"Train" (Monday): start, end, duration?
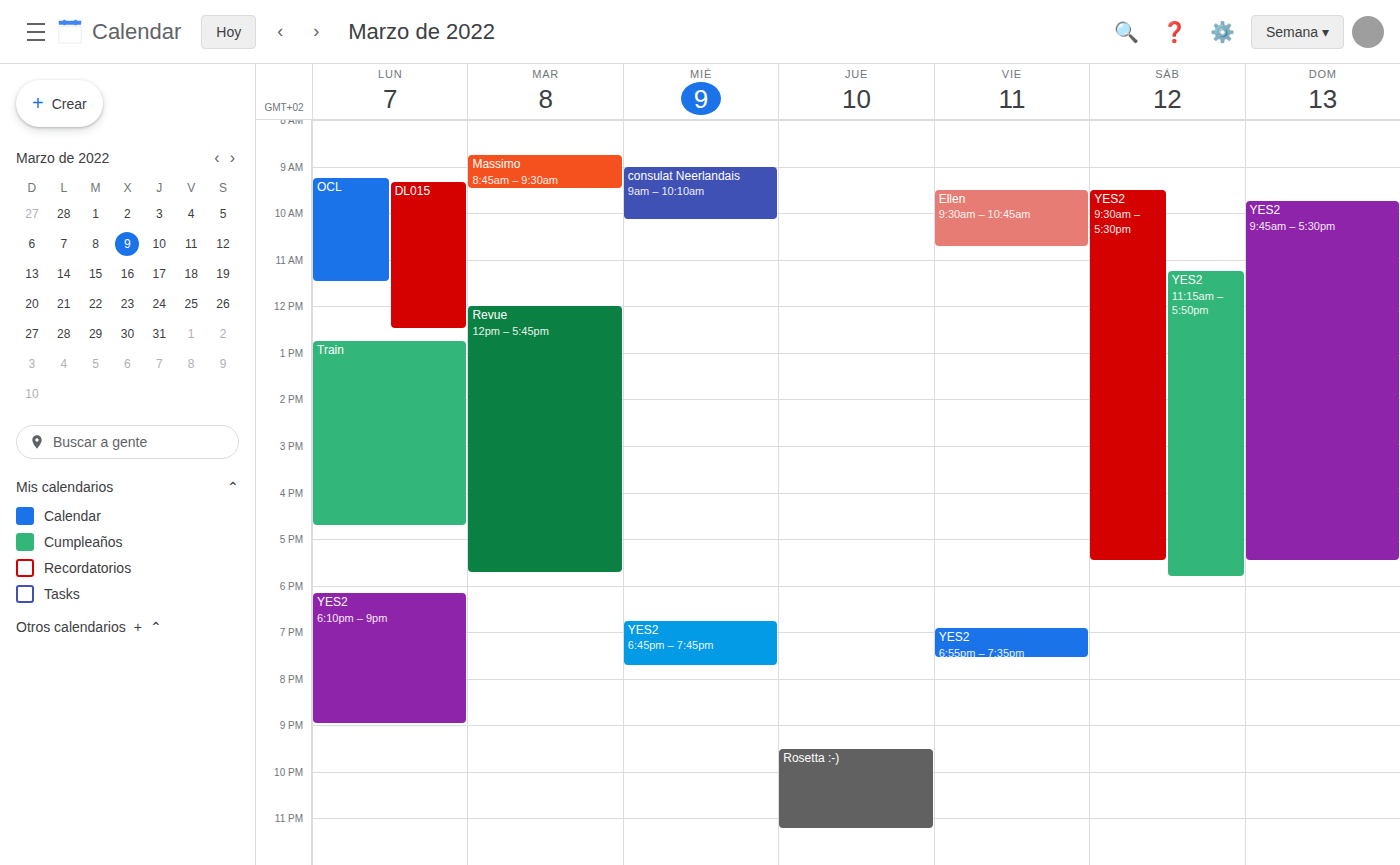
12:45 PM to 4:45 PM, 4 hours